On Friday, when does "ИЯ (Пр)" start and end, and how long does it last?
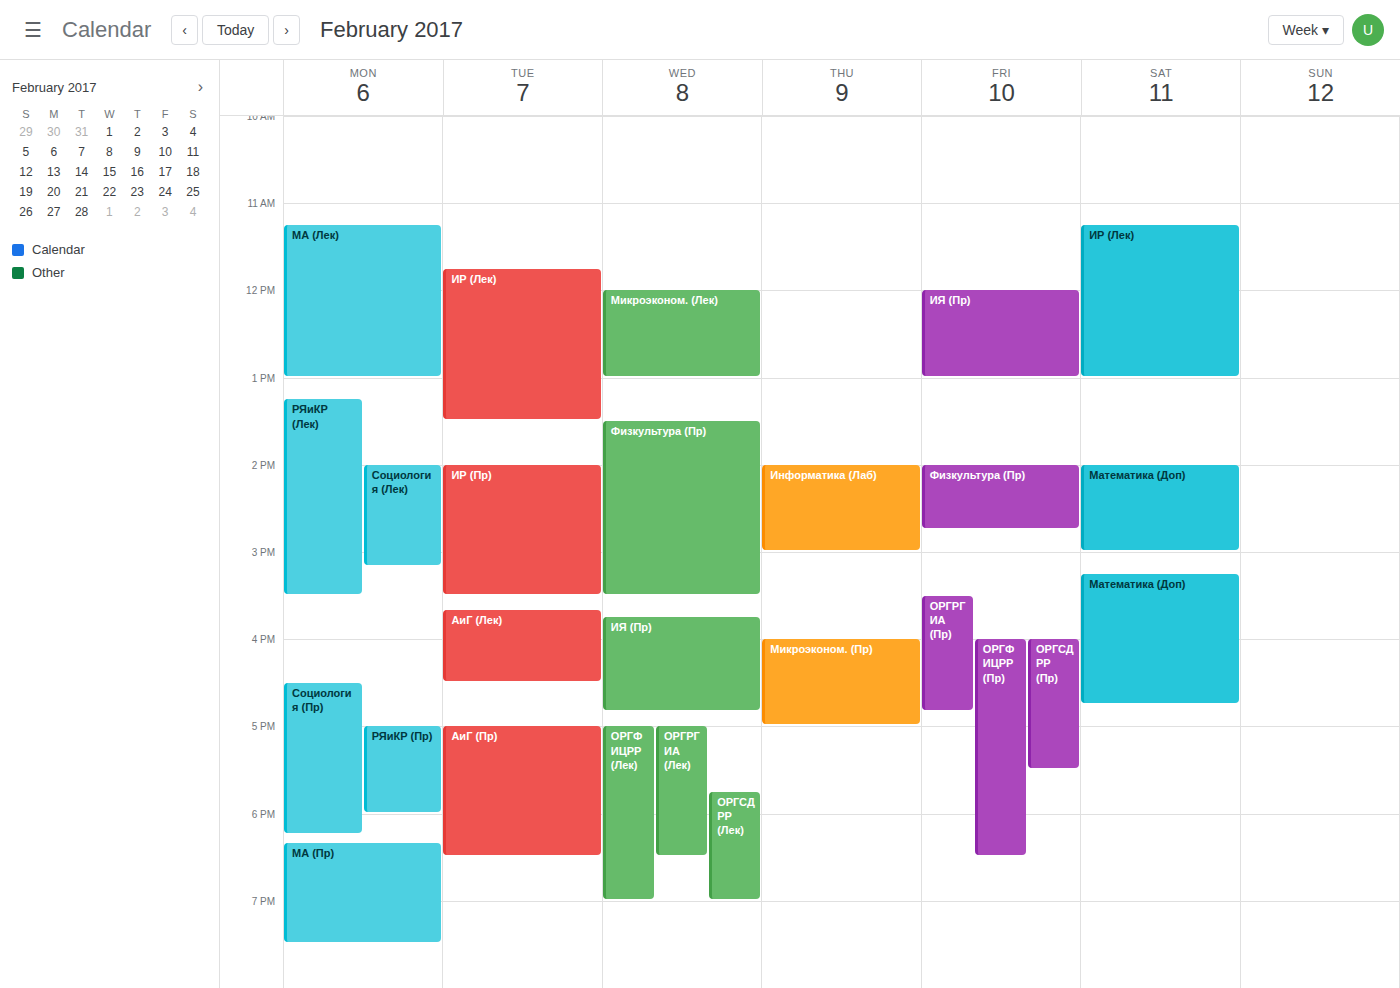
12:00 PM to 1:00 PM, 1 hour